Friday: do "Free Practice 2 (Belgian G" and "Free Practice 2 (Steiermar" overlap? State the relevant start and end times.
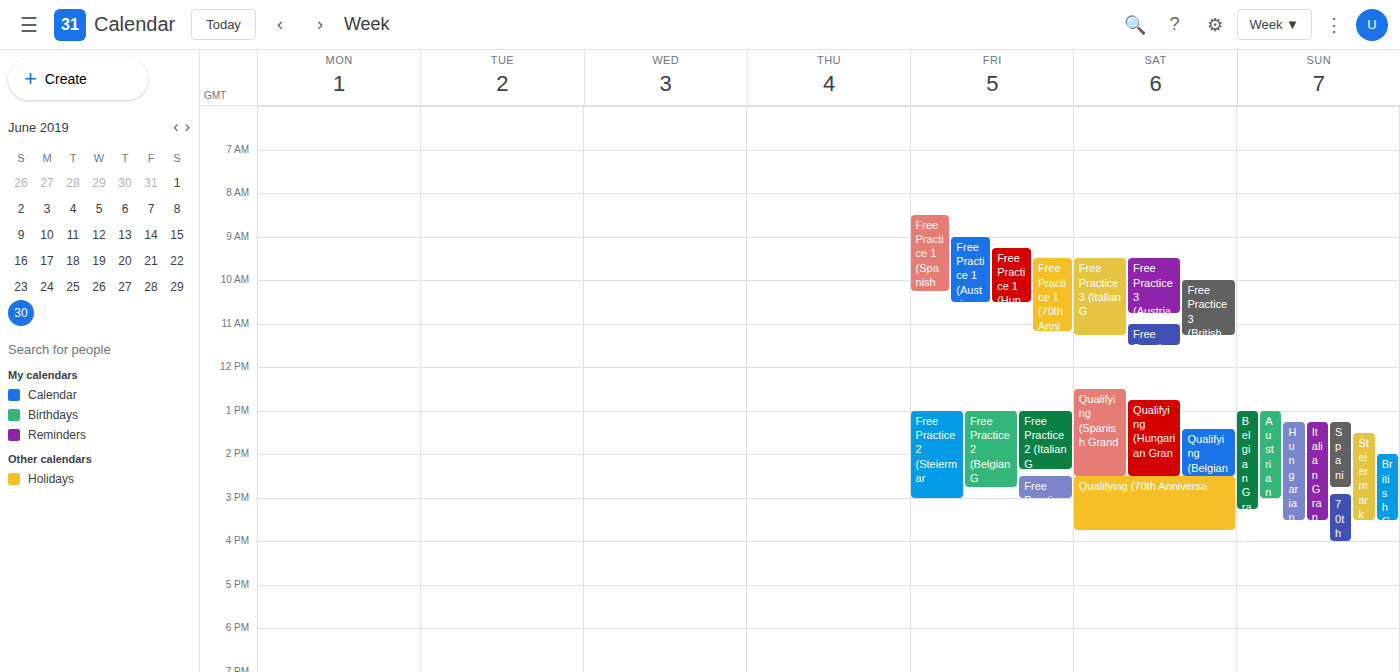
"Free Practice 2 (Belgian G" runs 1:00 PM to 2:45 PM, inside "Free Practice 2 (Steiermar" -- they overlap.